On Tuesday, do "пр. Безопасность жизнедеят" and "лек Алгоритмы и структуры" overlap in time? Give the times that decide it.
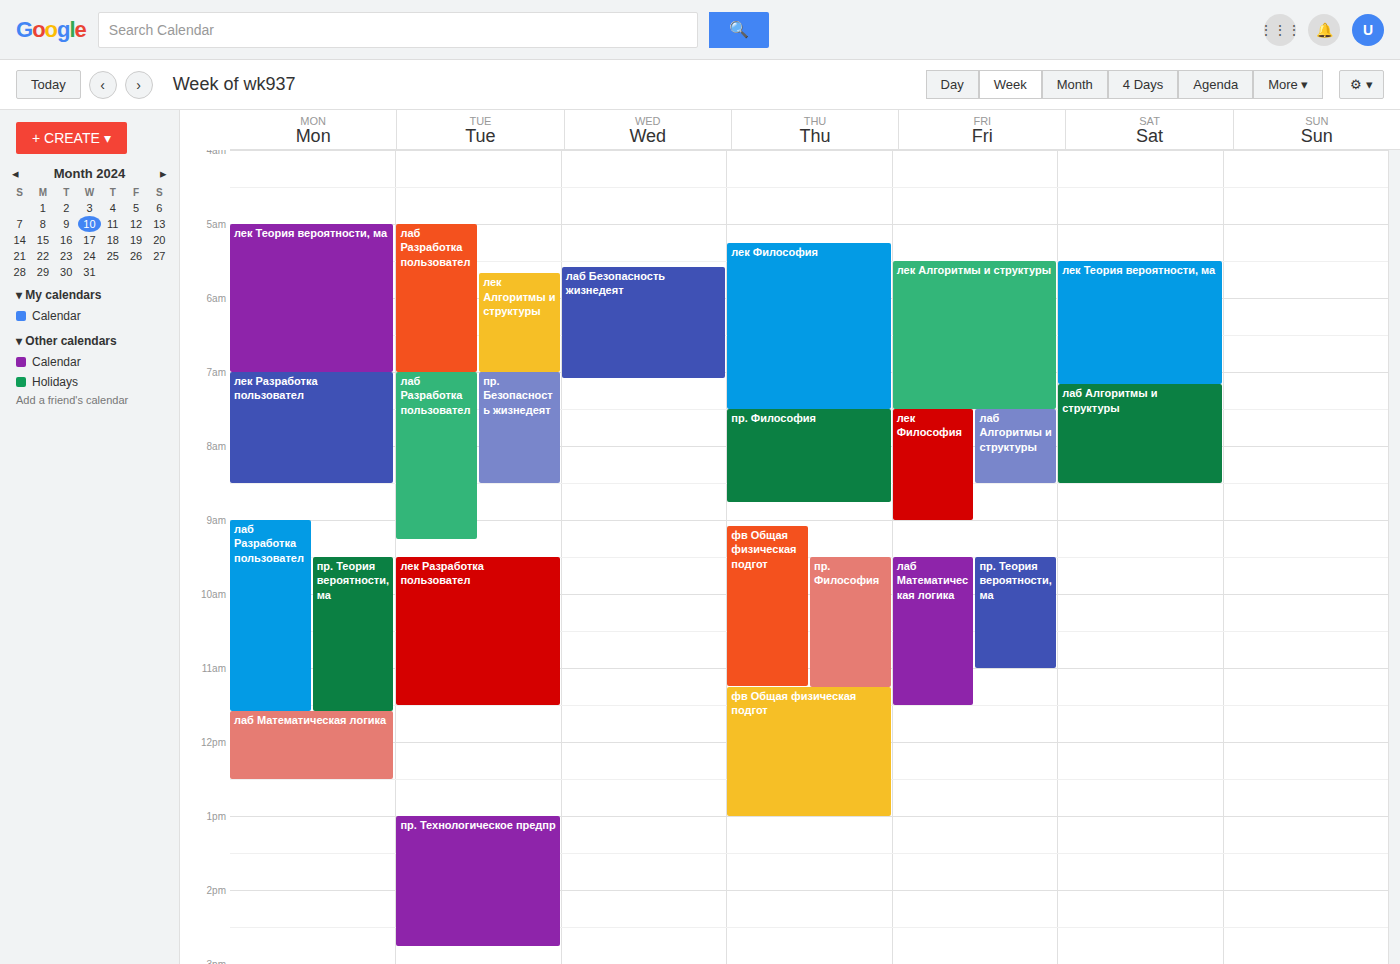
"лек Алгоритмы и структуры" ends at 7:00 AM, exactly when "пр. Безопасность жизнедеят" starts -- they touch but do not overlap.